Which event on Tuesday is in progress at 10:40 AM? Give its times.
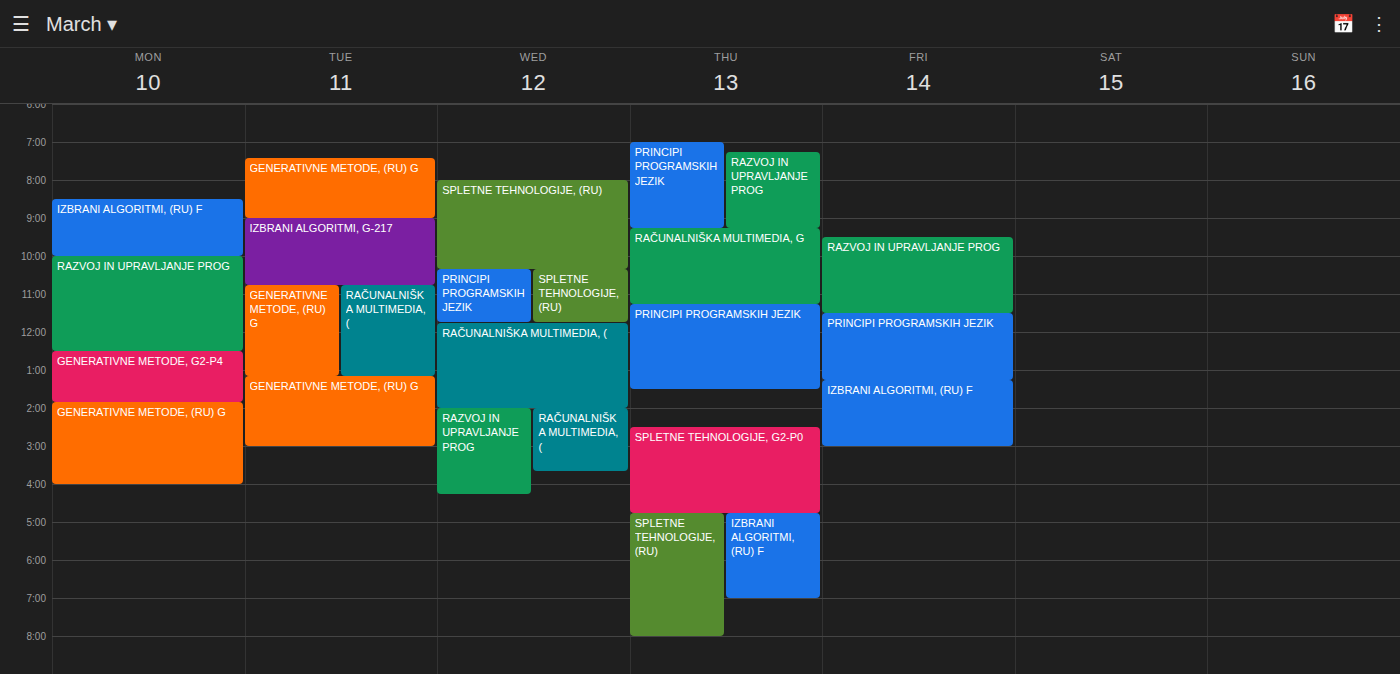
"IZBRANI ALGORITMI, G-217", 9:00 AM to 10:45 AM